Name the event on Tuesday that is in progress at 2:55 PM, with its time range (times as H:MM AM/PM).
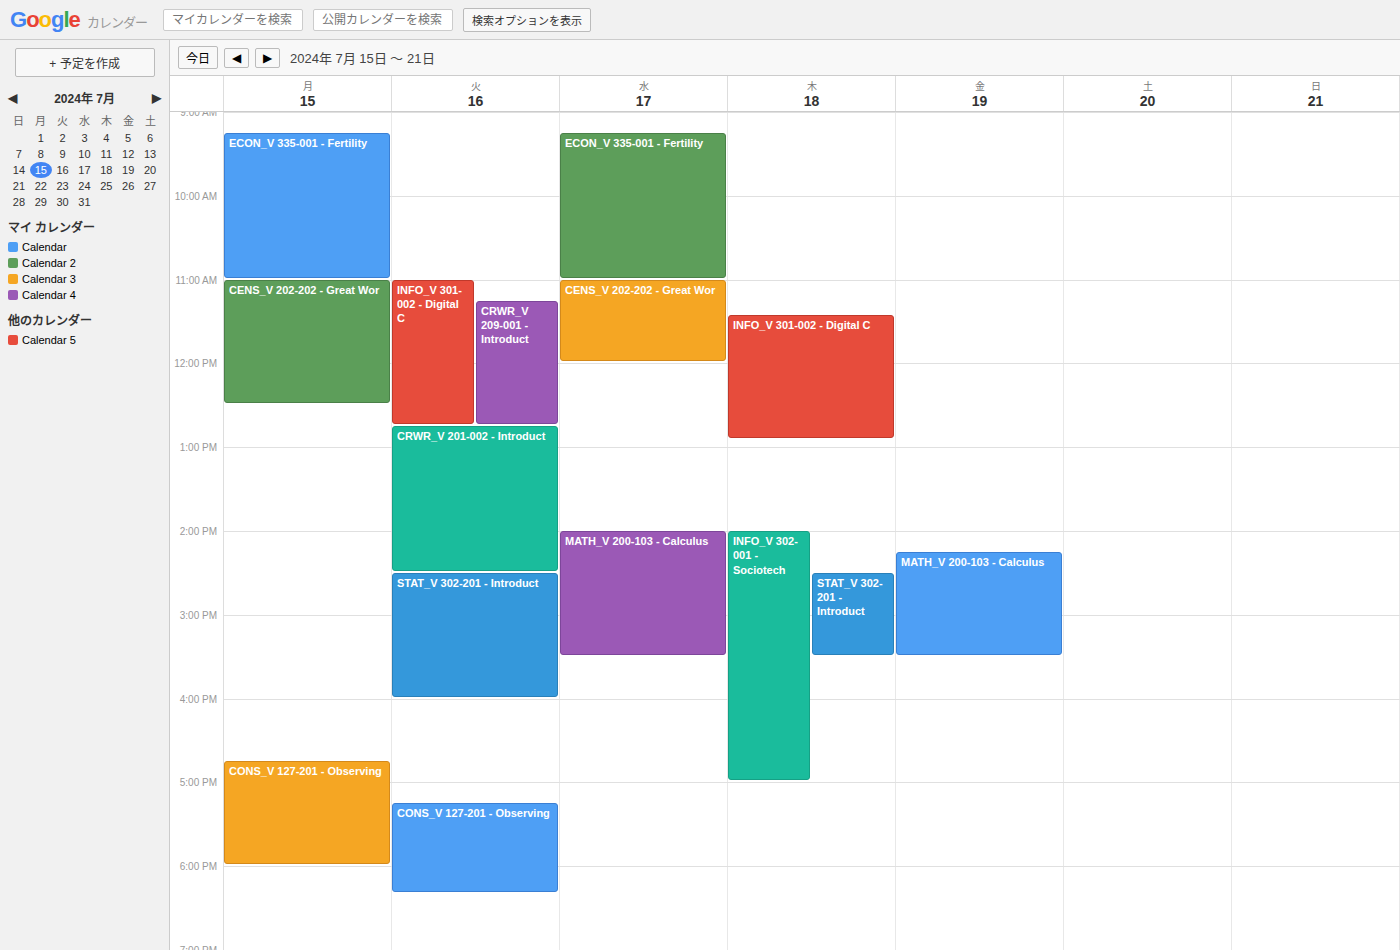
"STAT_V 302-201 - Introduct", 2:30 PM to 4:00 PM